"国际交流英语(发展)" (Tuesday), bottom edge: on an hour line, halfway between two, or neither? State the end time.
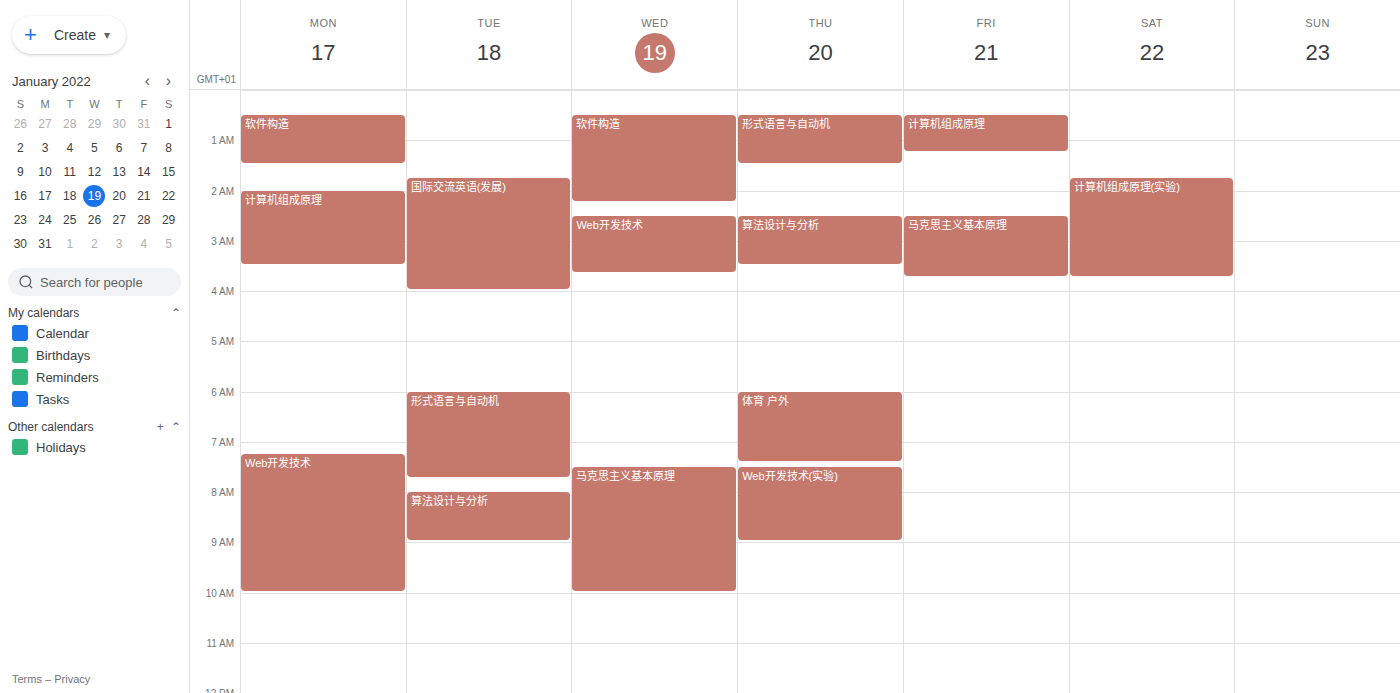
4:00 AM -- exactly on the 4 AM line.